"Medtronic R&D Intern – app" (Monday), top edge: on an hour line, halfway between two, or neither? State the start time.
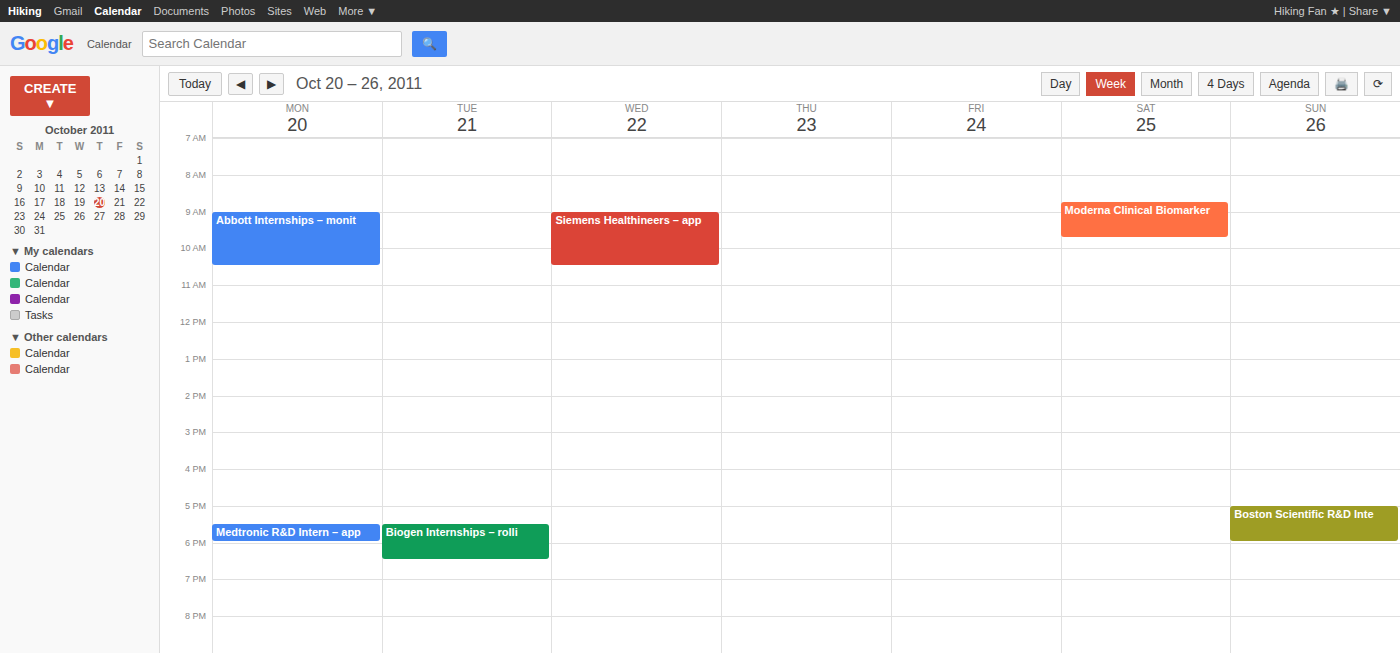
5:30 PM -- halfway between the 5 PM and 6 PM lines.